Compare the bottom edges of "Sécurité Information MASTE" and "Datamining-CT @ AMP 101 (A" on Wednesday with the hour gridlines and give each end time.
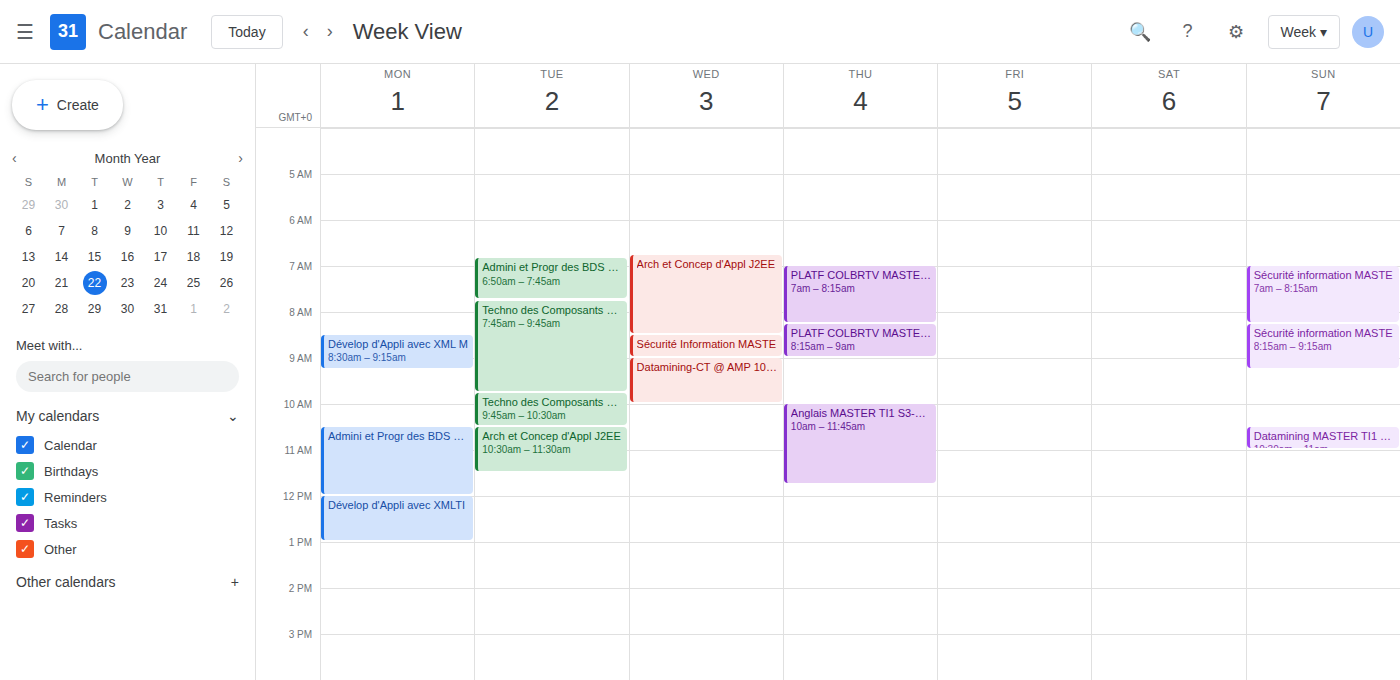
"Sécurité Information MASTE": 09:00, exactly on the 09:00 line. "Datamining-CT @ AMP 101 (A": 10:00, exactly on the 10:00 line.